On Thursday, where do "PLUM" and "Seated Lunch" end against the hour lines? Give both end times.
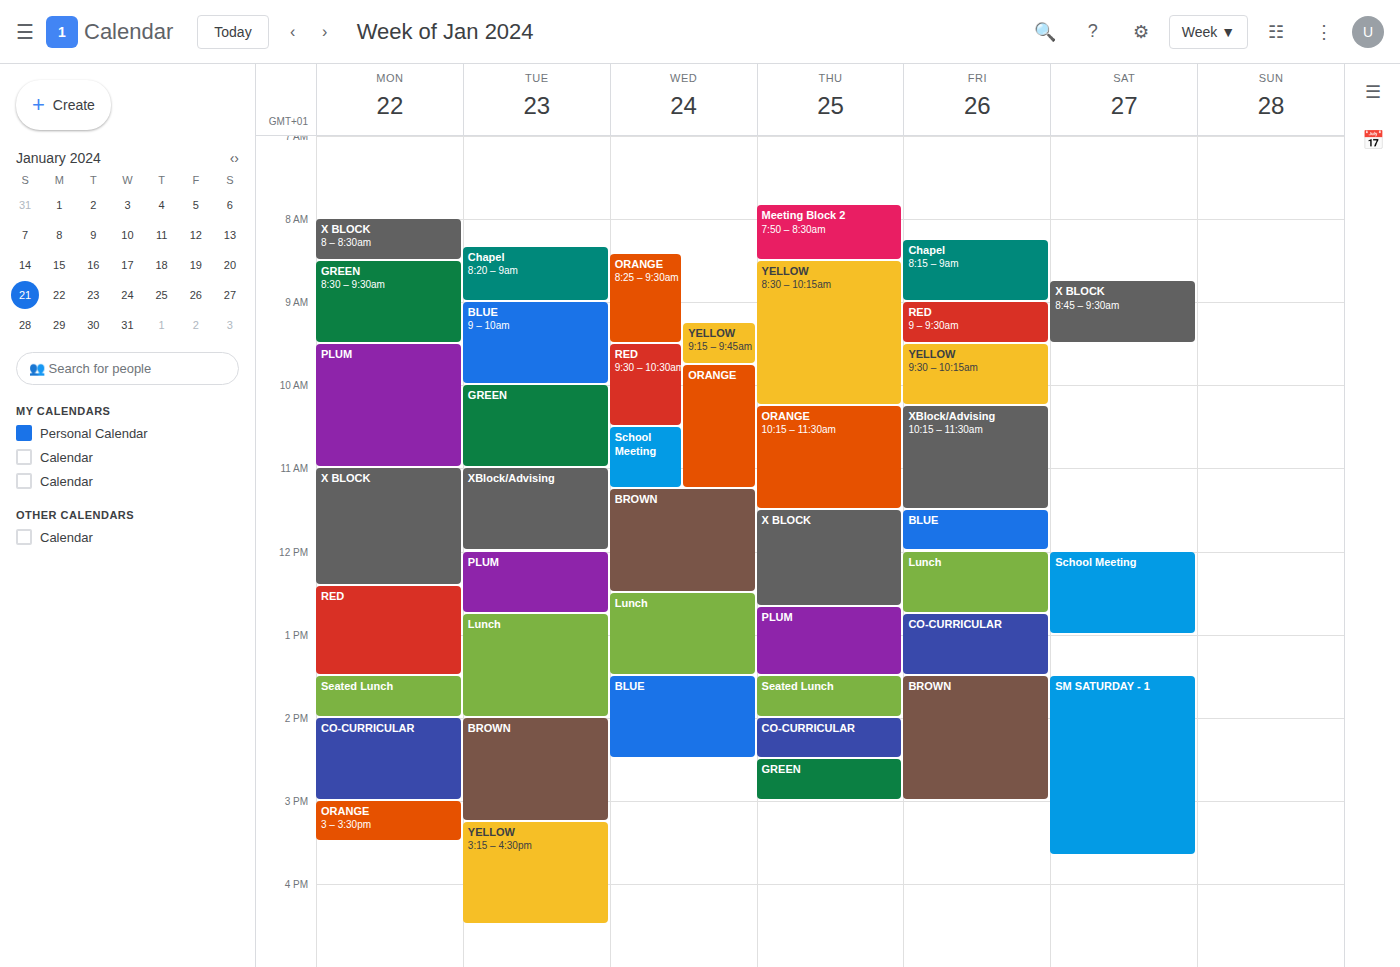
"PLUM": 1:30 PM, halfway between the 1 PM and 2 PM lines. "Seated Lunch": 2:00 PM, exactly on the 2 PM line.